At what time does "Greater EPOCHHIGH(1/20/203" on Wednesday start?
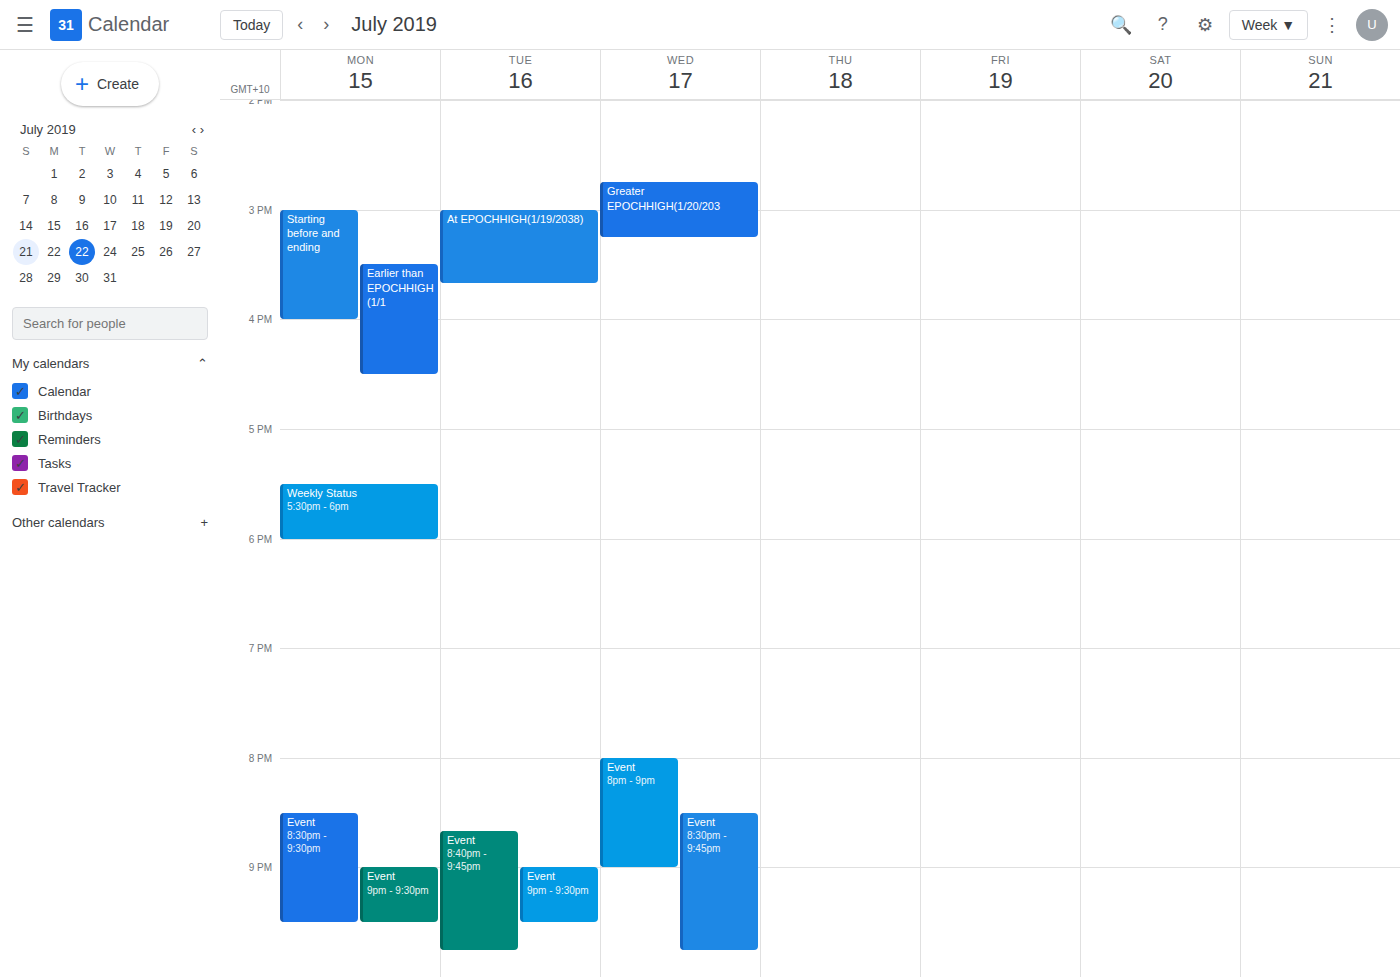
2:45 PM